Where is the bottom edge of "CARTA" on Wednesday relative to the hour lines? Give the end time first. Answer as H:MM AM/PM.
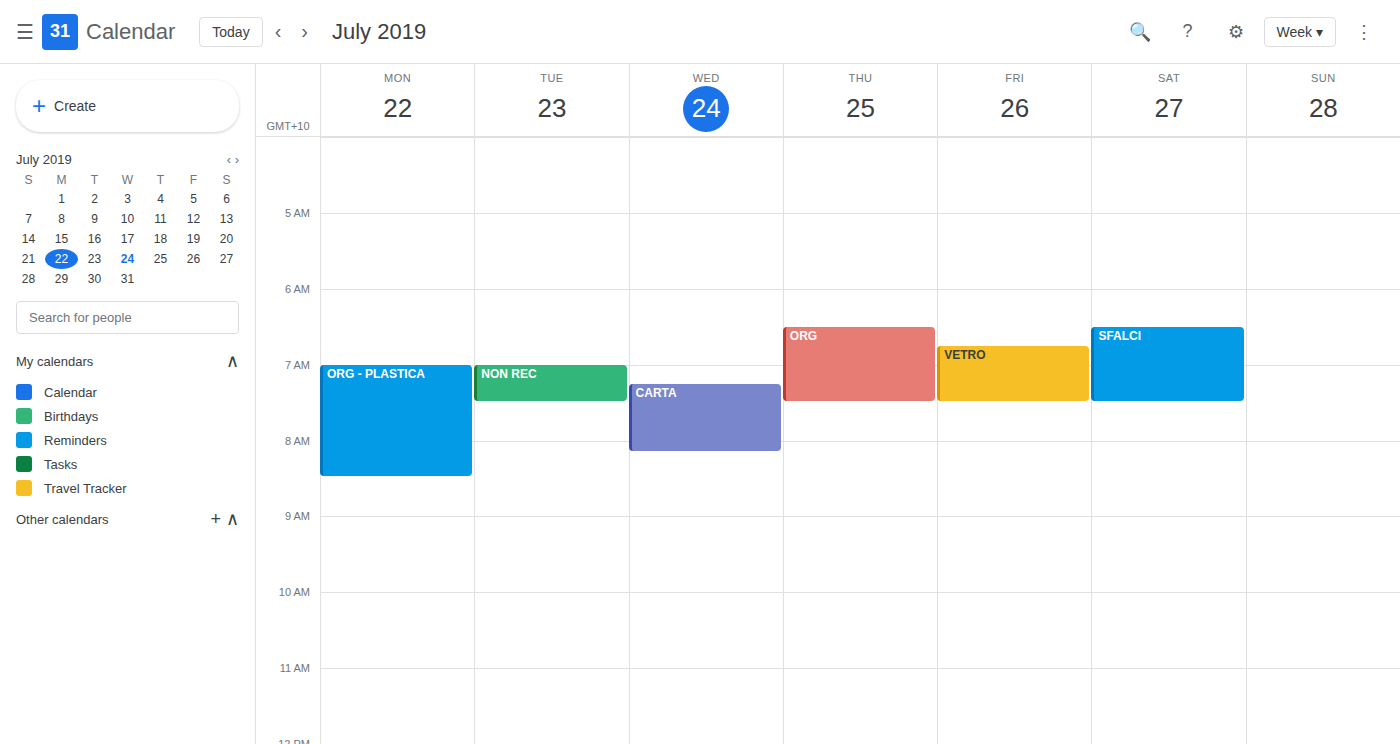
8:10 AM -- neither: 10 minutes below the 8 AM line and 50 minutes above the 9 AM line.